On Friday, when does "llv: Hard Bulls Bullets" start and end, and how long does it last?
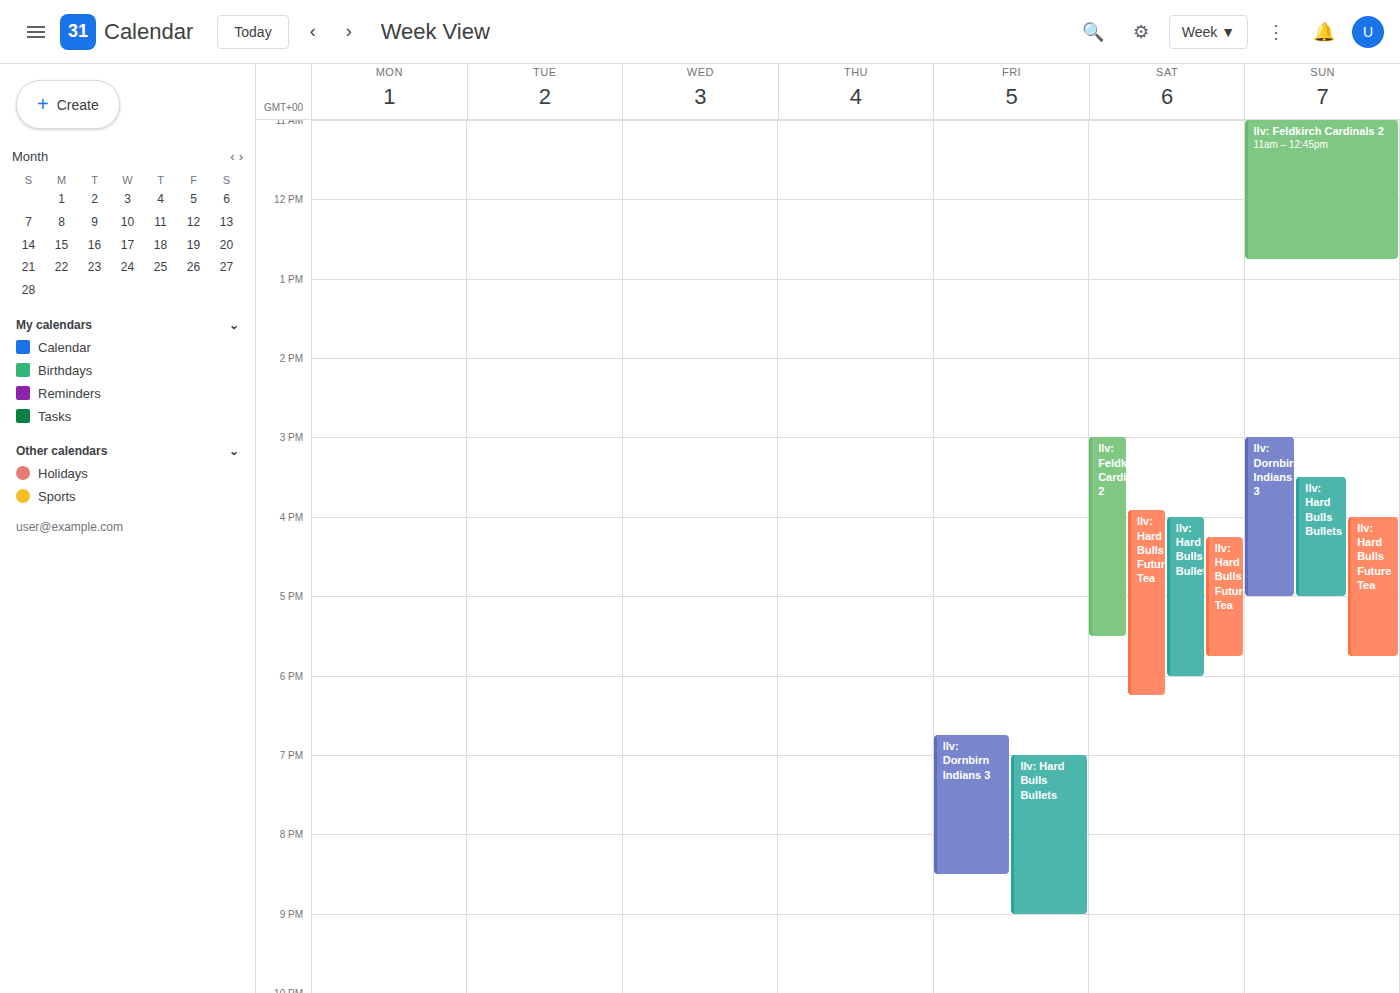
7:00 PM to 9:00 PM, 2 hours